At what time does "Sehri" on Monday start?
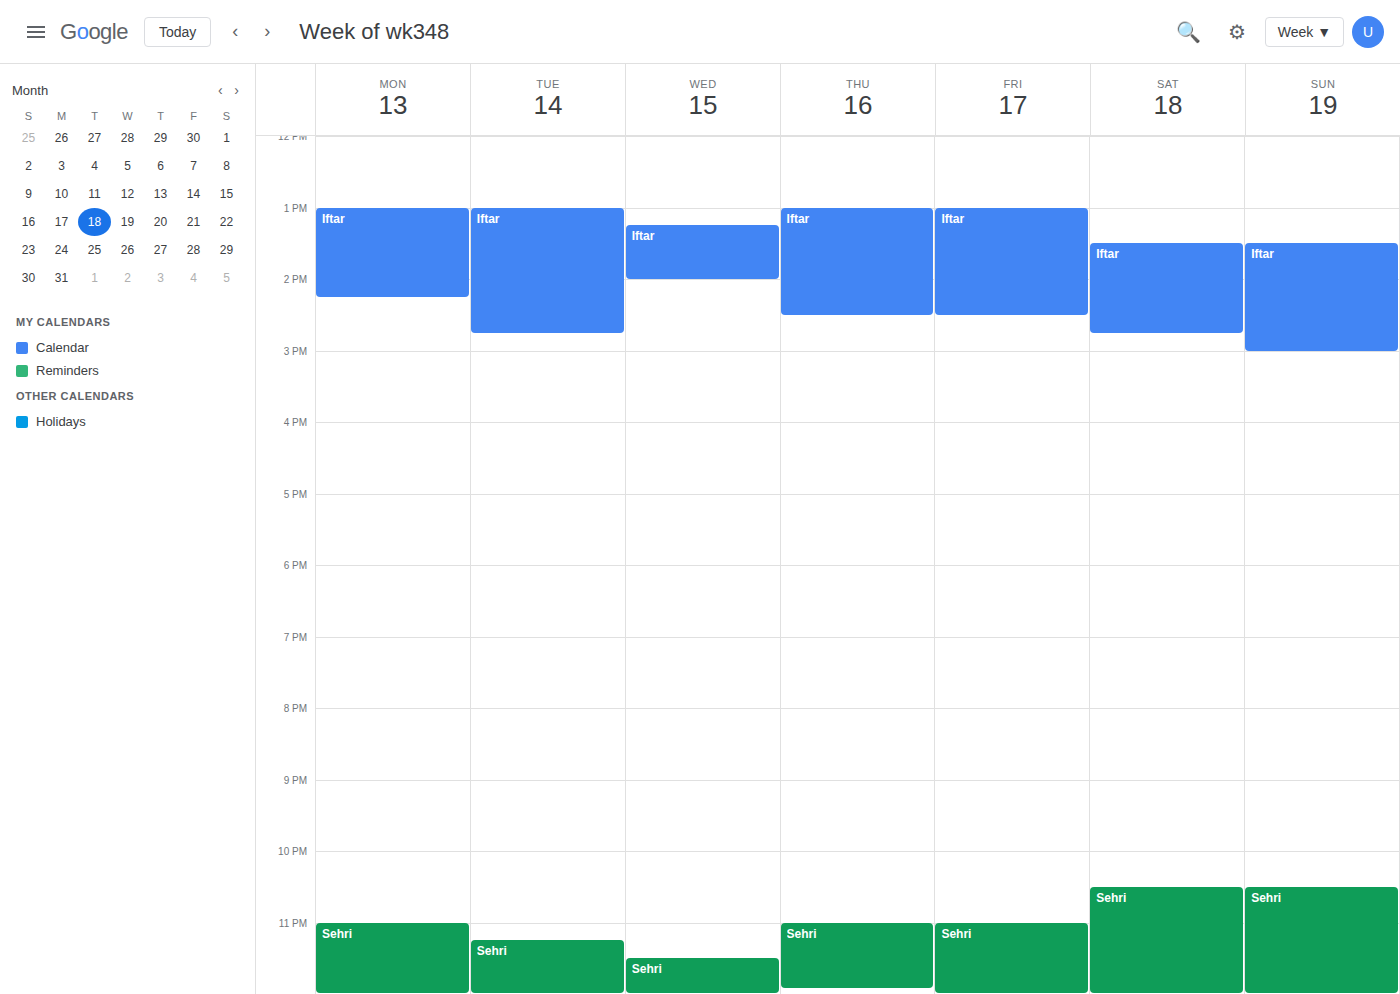
11:00 PM